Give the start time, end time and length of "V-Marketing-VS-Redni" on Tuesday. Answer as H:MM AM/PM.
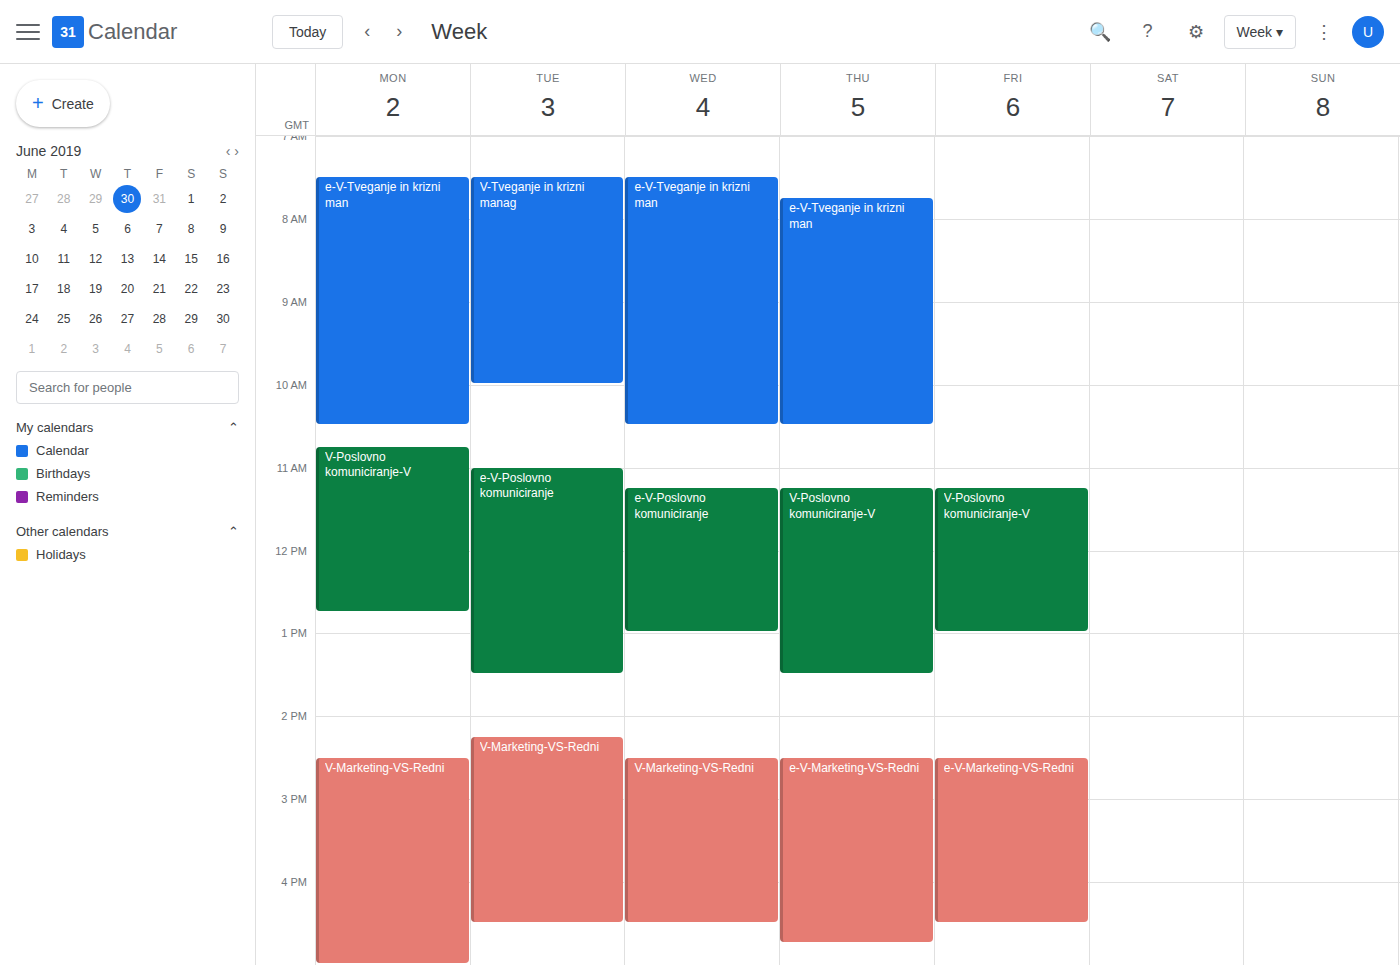
2:15 PM to 4:30 PM, 2 hours 15 minutes